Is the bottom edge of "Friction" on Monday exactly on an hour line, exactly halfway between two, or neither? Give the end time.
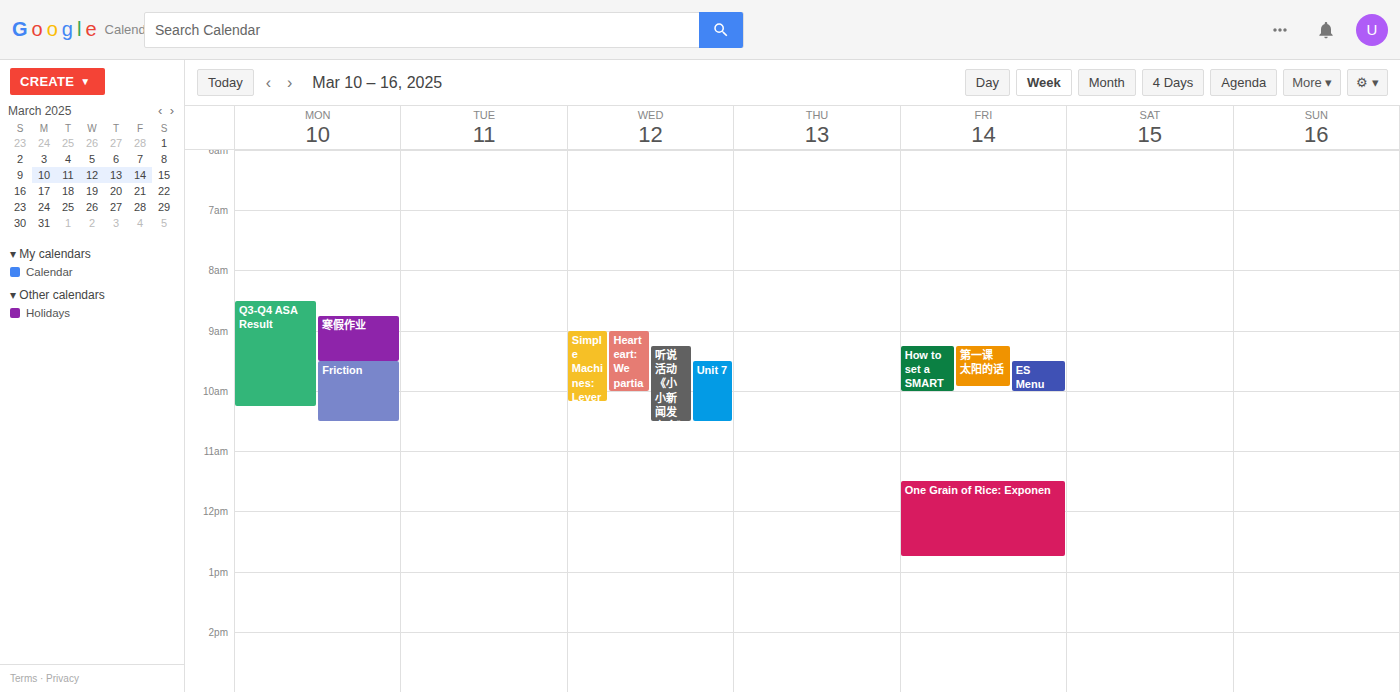
10:30 AM -- halfway between the 10 AM and 11 AM lines.